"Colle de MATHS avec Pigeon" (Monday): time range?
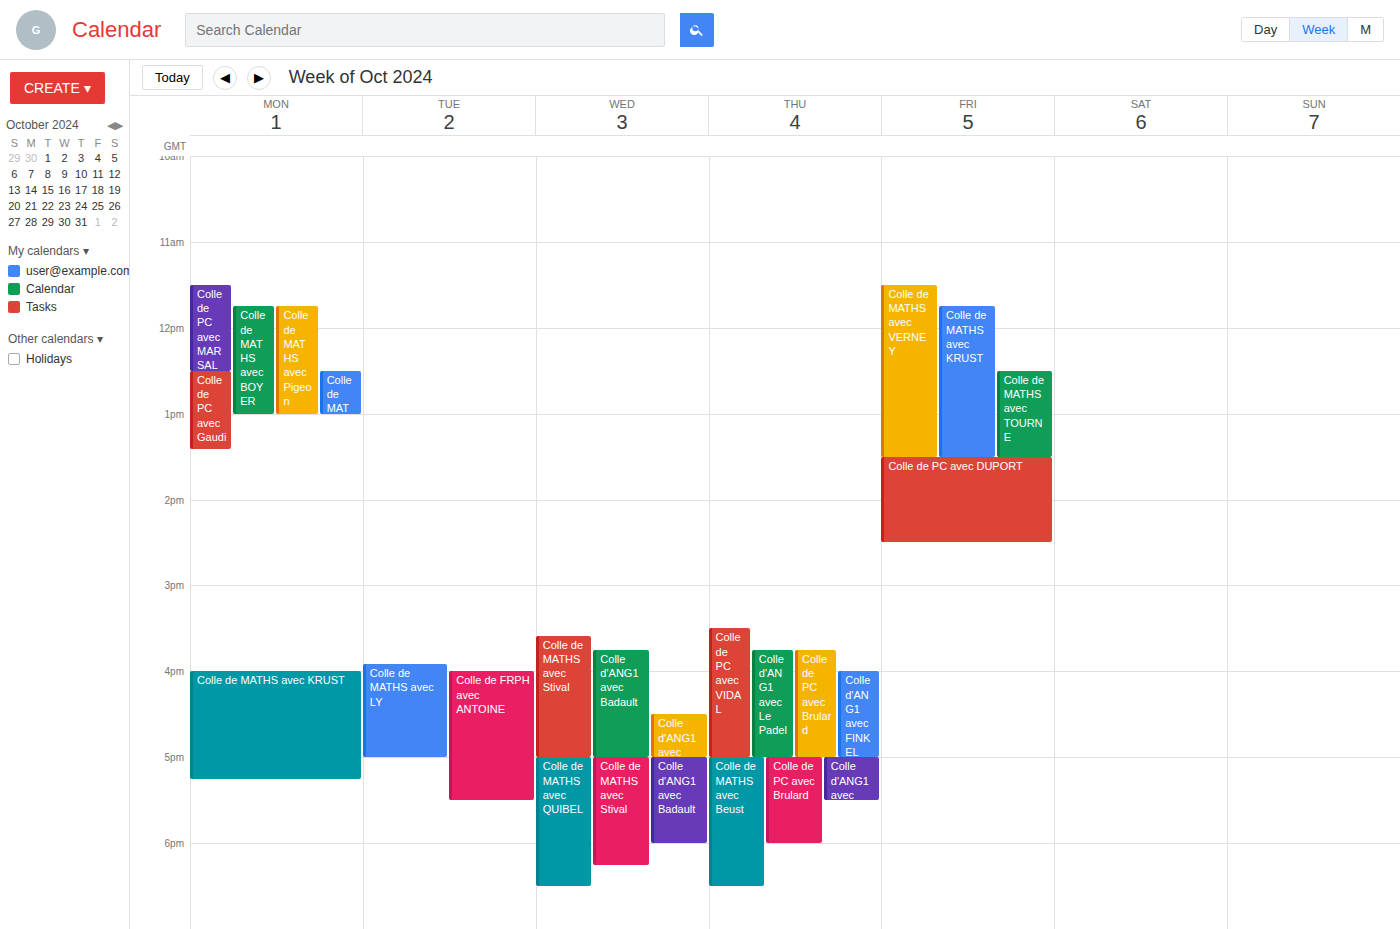
11:45 AM to 1:00 PM